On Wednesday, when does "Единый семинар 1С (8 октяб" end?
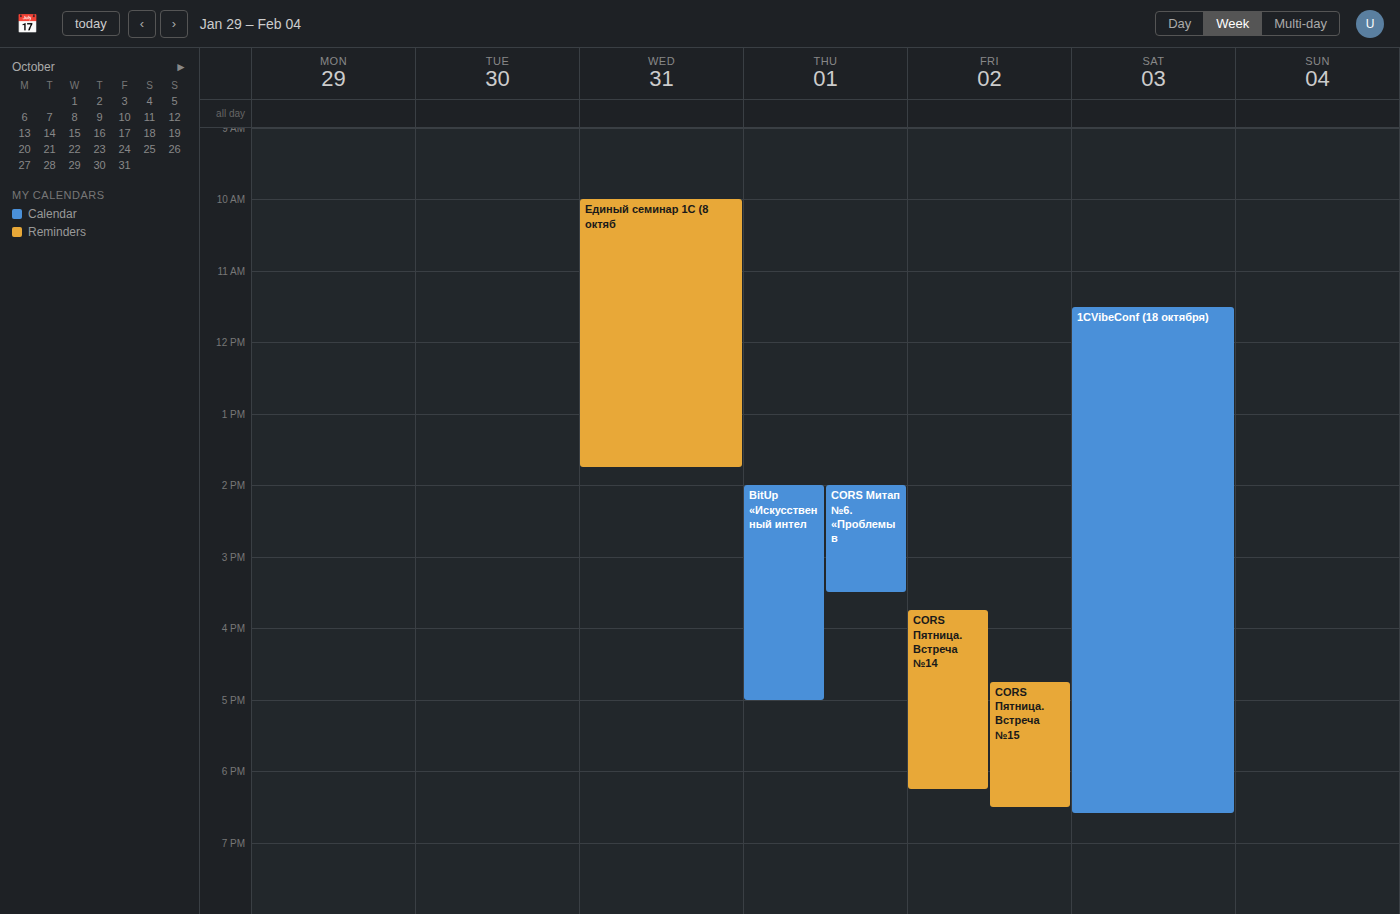
1:45 PM